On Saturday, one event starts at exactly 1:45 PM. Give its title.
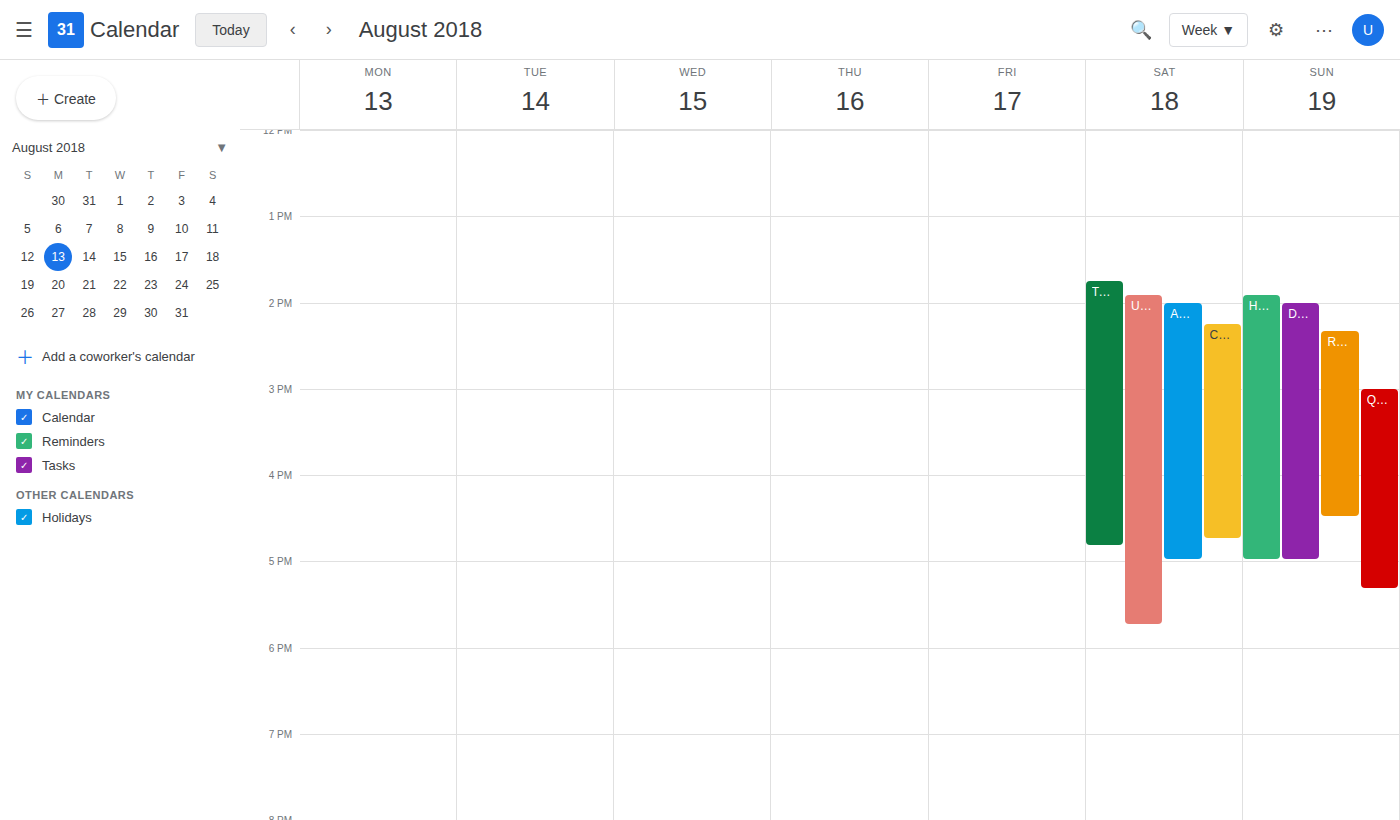
"Twins Oosterhout - Hoofddo"